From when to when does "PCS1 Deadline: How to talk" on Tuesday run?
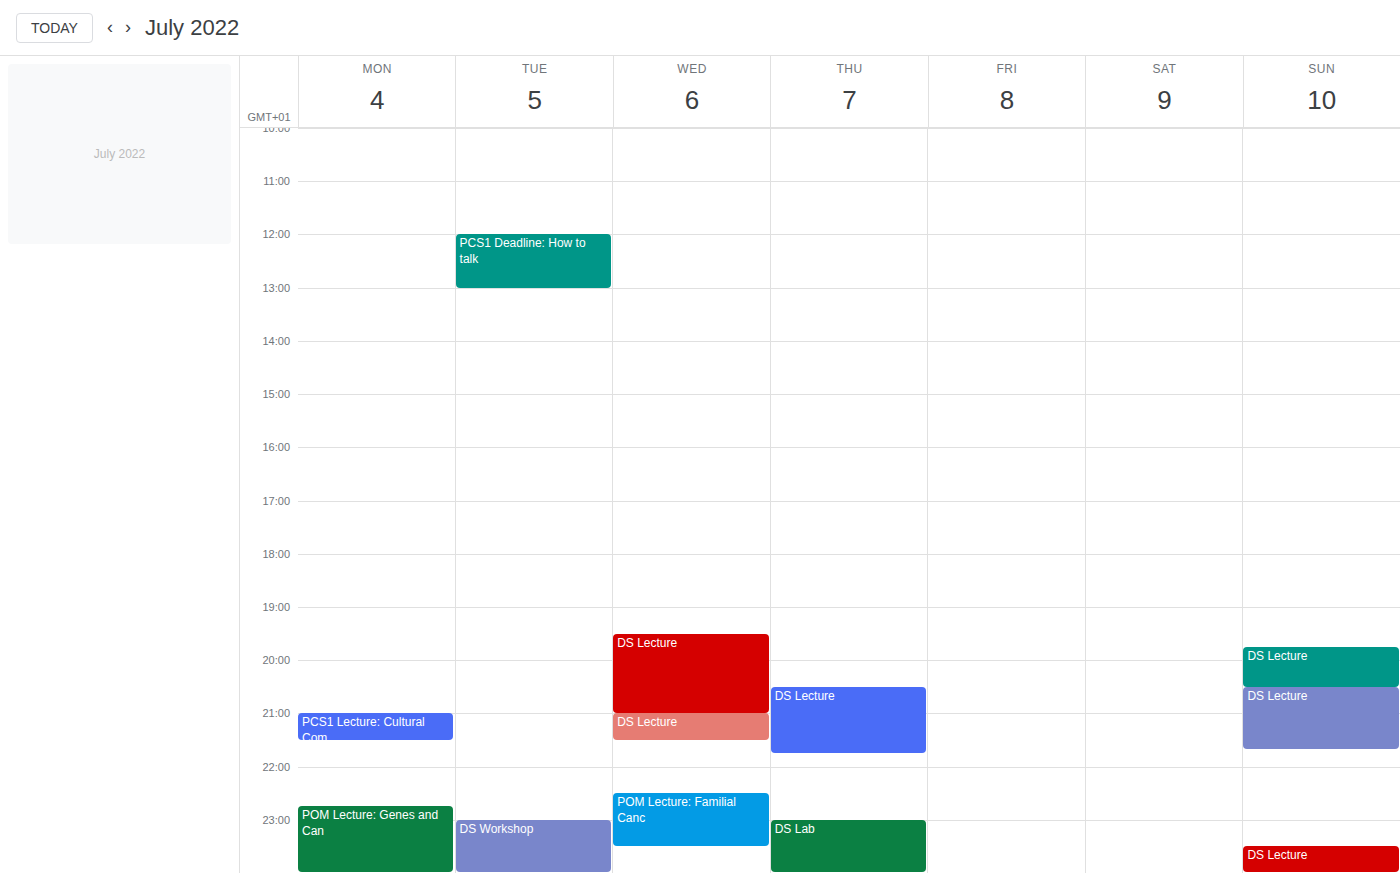
12:00 PM to 1:00 PM